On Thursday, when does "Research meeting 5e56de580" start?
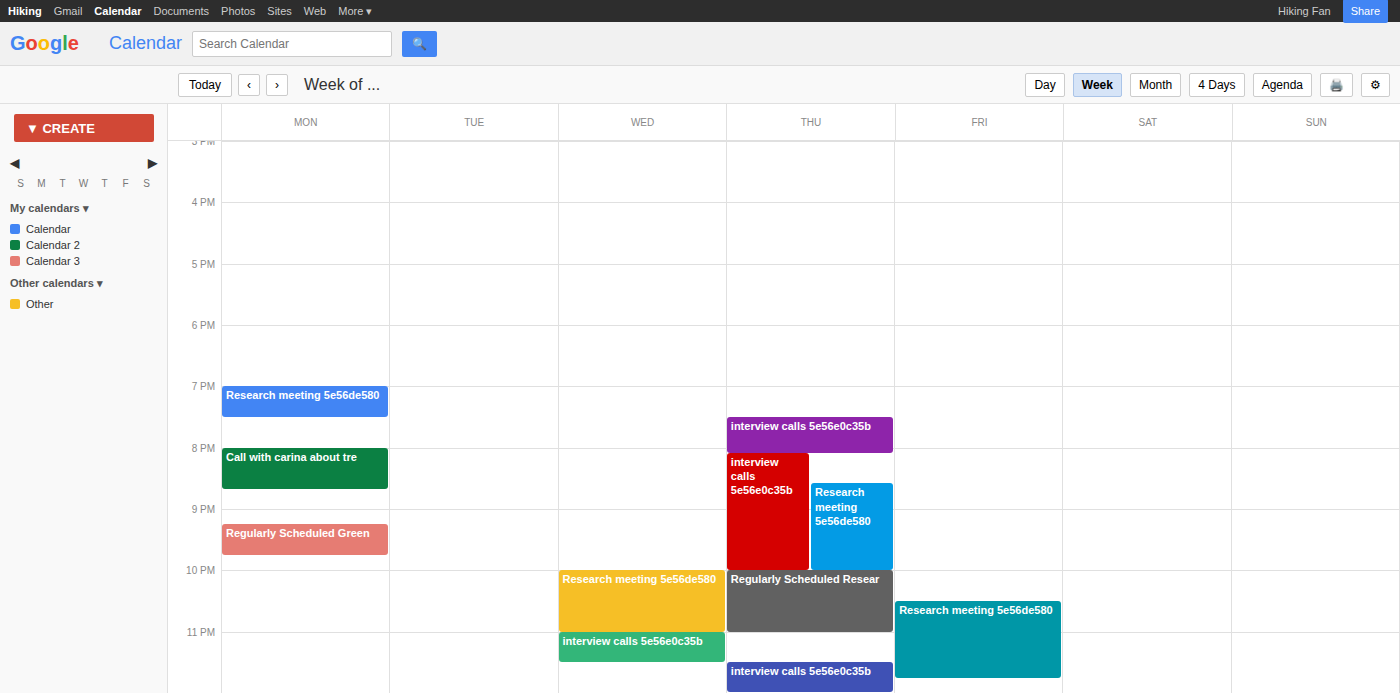
8:35 PM